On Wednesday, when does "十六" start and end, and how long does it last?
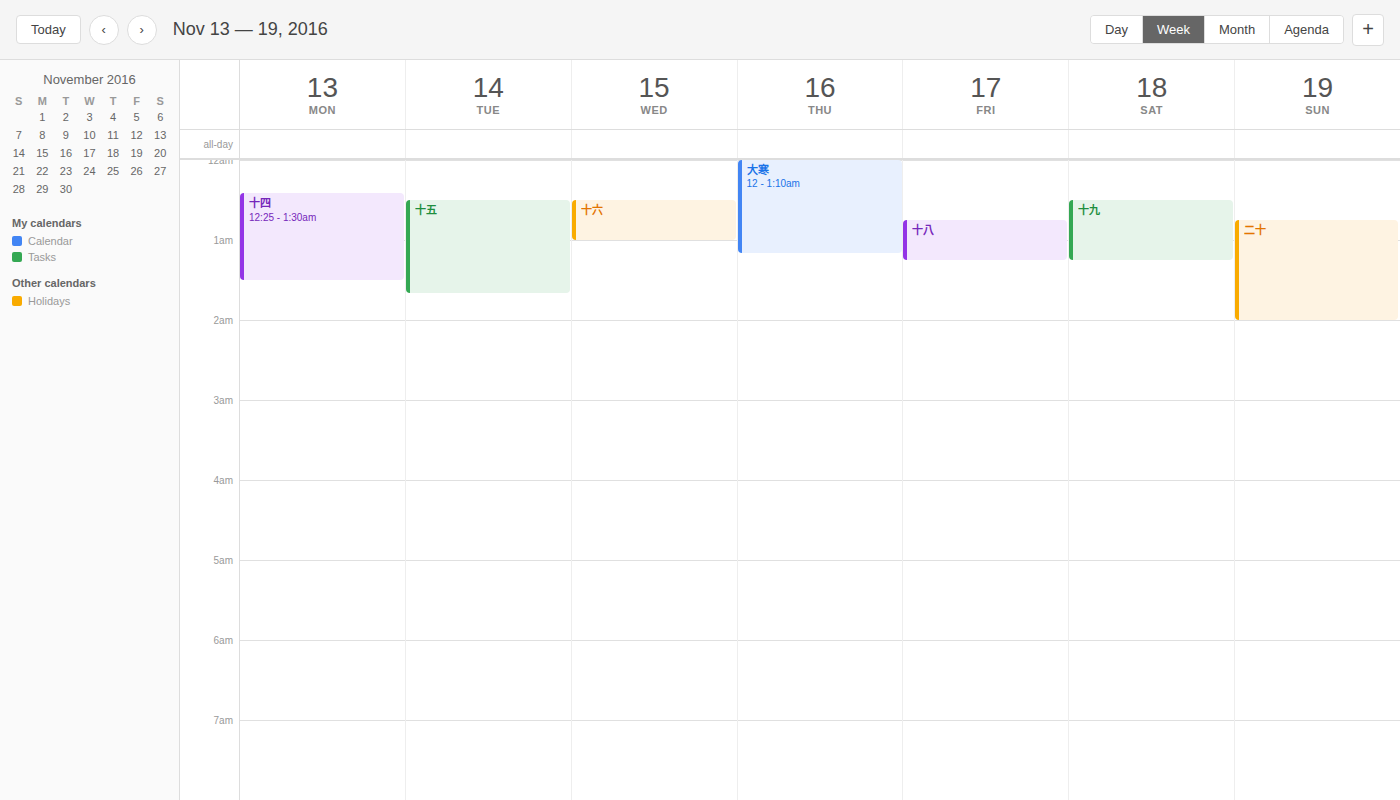
12:30 AM to 1:00 AM, 30 minutes